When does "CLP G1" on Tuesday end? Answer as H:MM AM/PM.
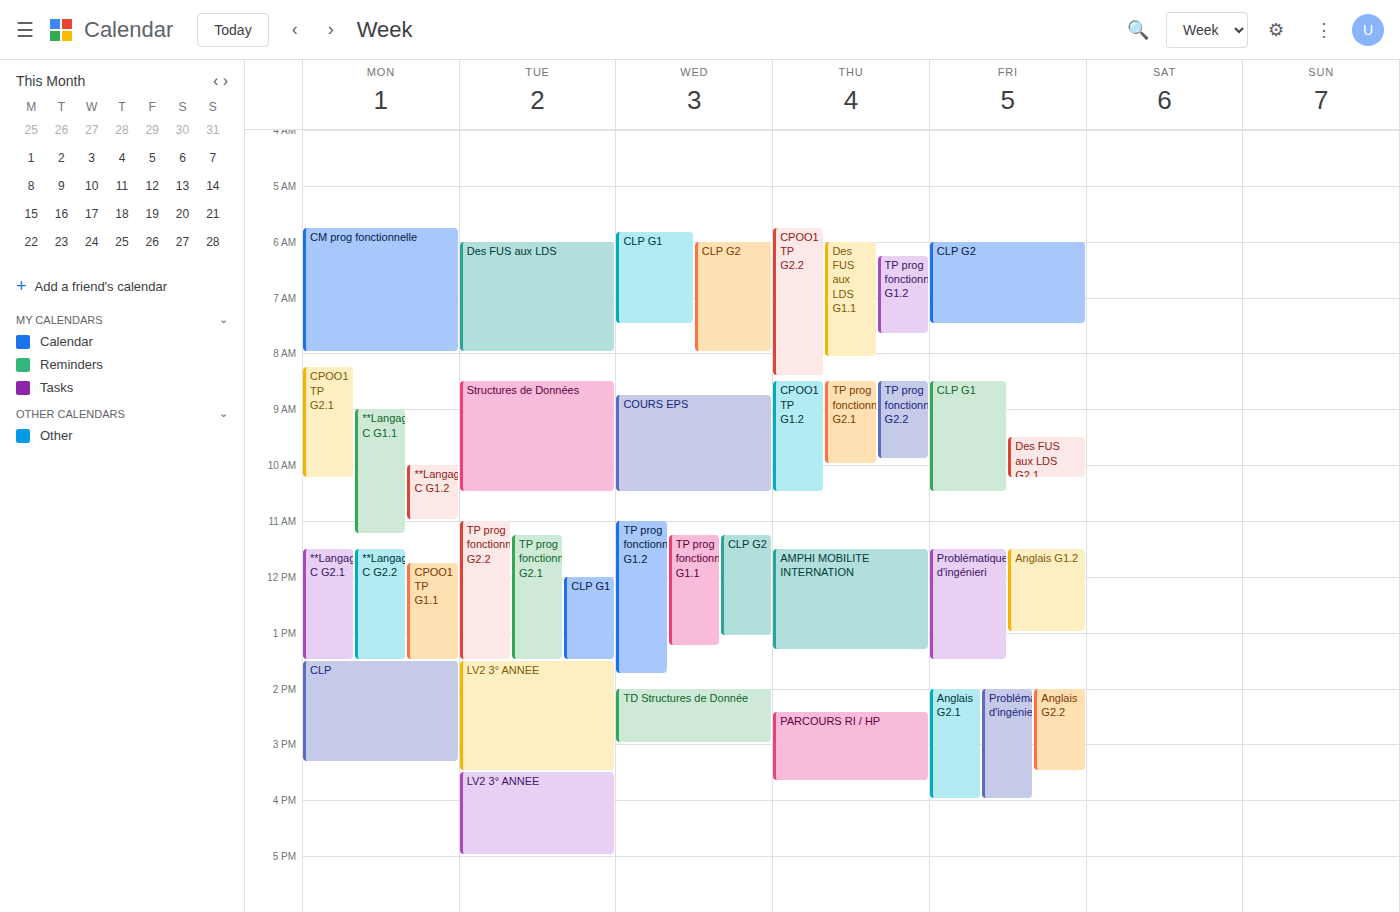
1:30 PM